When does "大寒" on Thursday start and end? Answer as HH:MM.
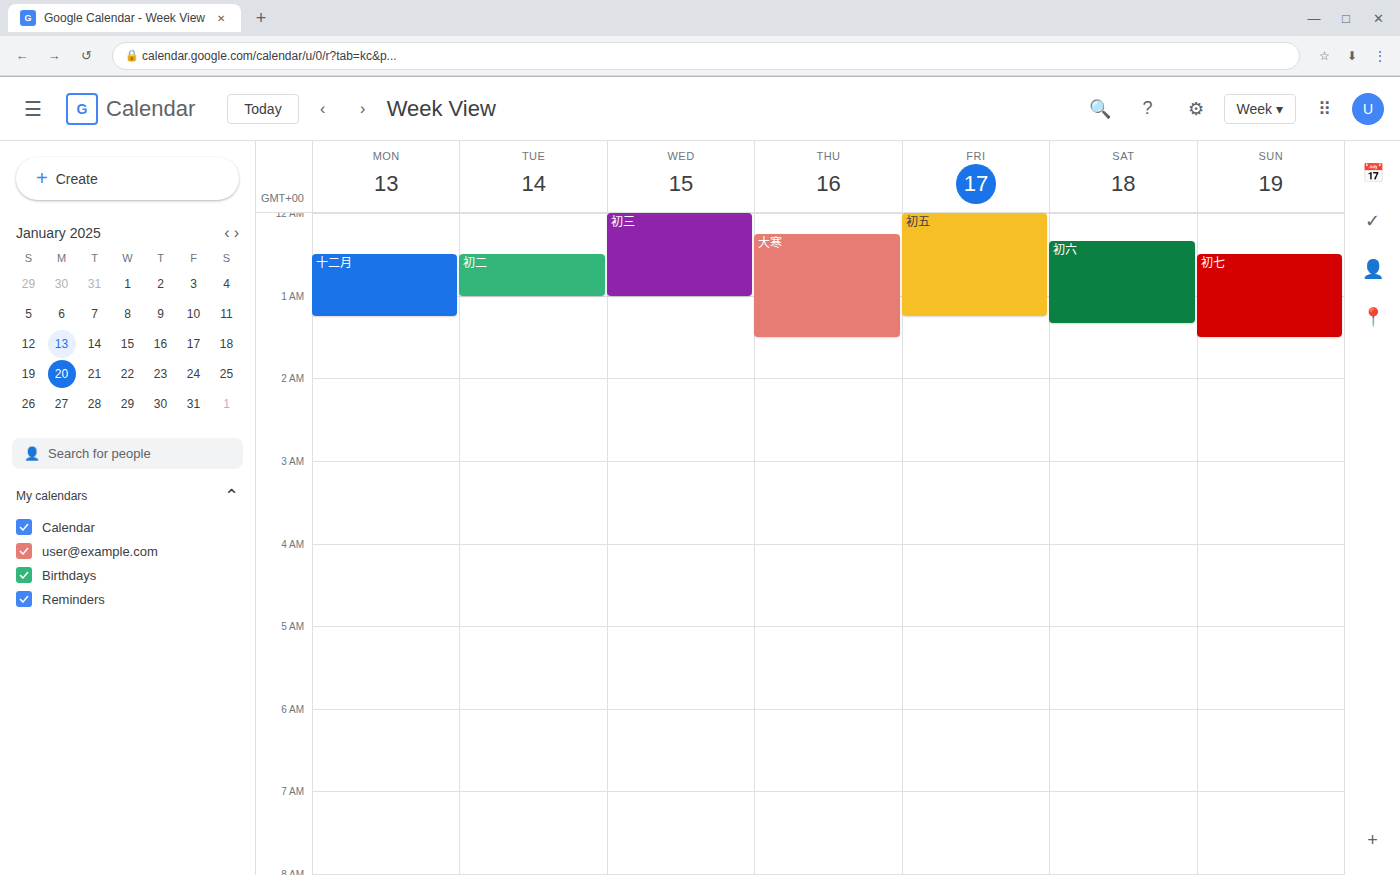
00:15 to 01:30